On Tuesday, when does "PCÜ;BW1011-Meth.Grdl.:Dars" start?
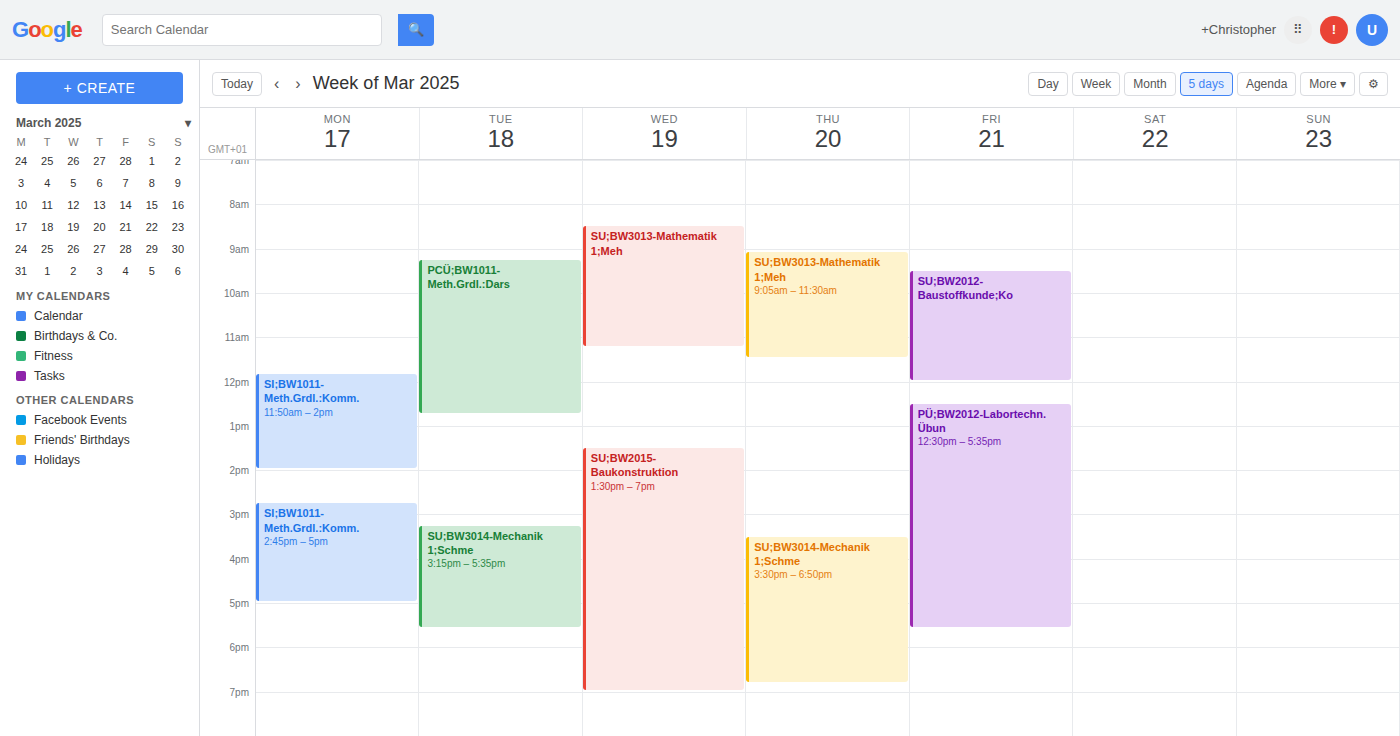
9:15 AM